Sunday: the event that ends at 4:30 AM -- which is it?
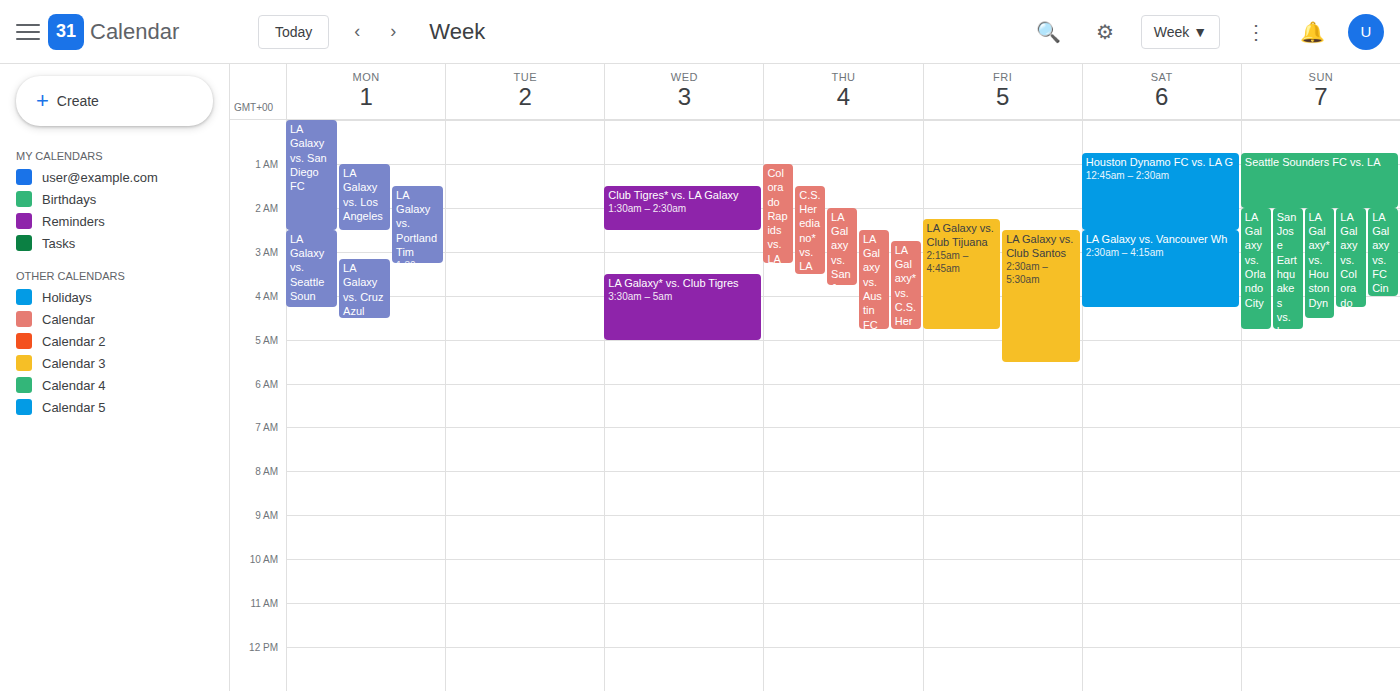
"LA Galaxy* vs. Houston Dyn"